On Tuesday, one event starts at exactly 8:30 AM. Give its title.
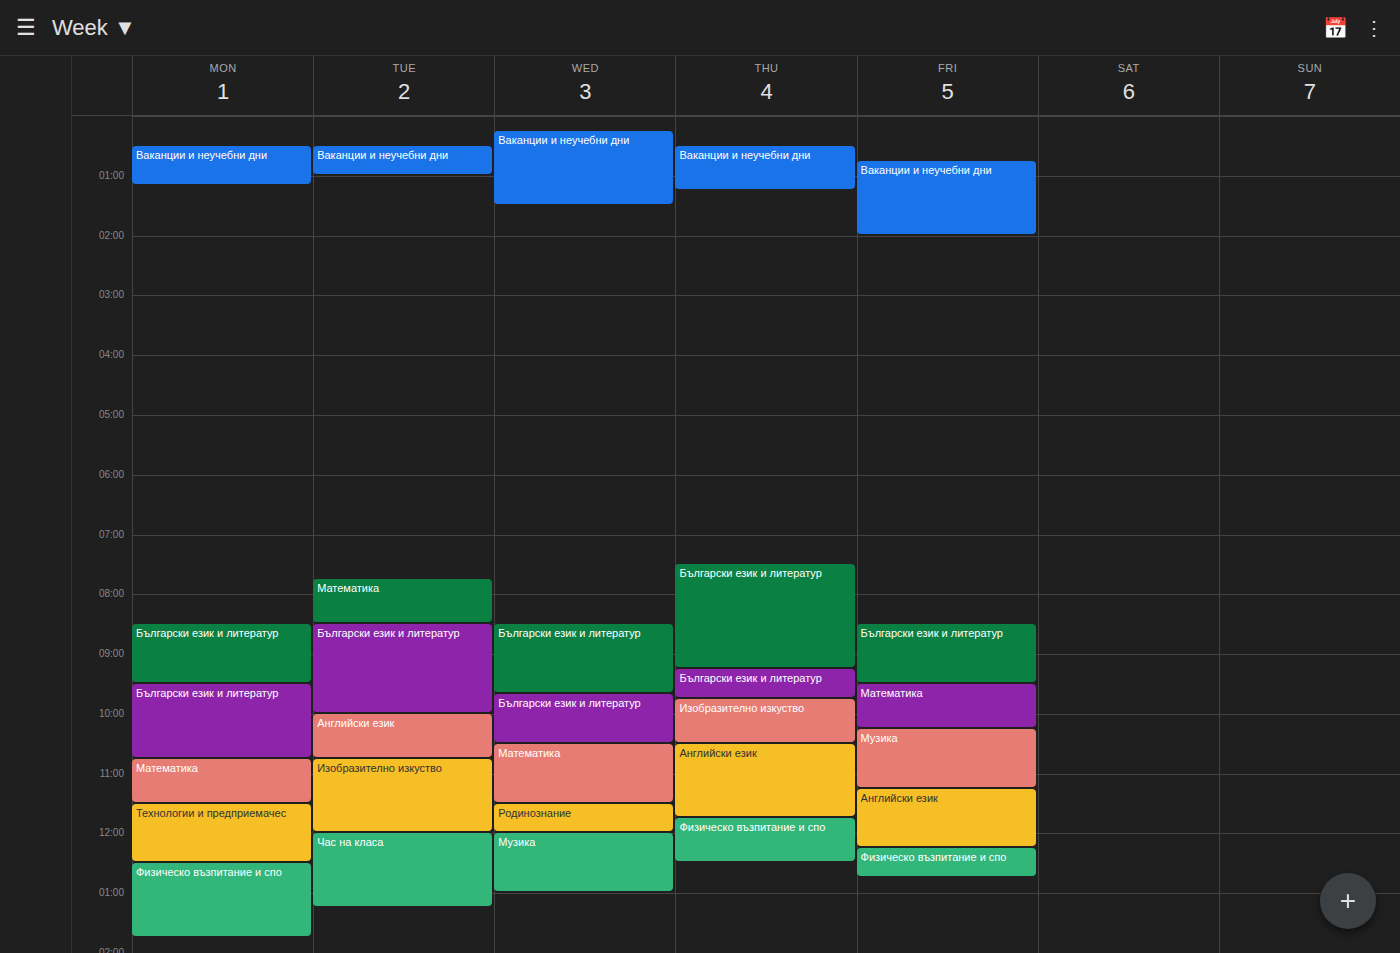
"Български език и литератур"